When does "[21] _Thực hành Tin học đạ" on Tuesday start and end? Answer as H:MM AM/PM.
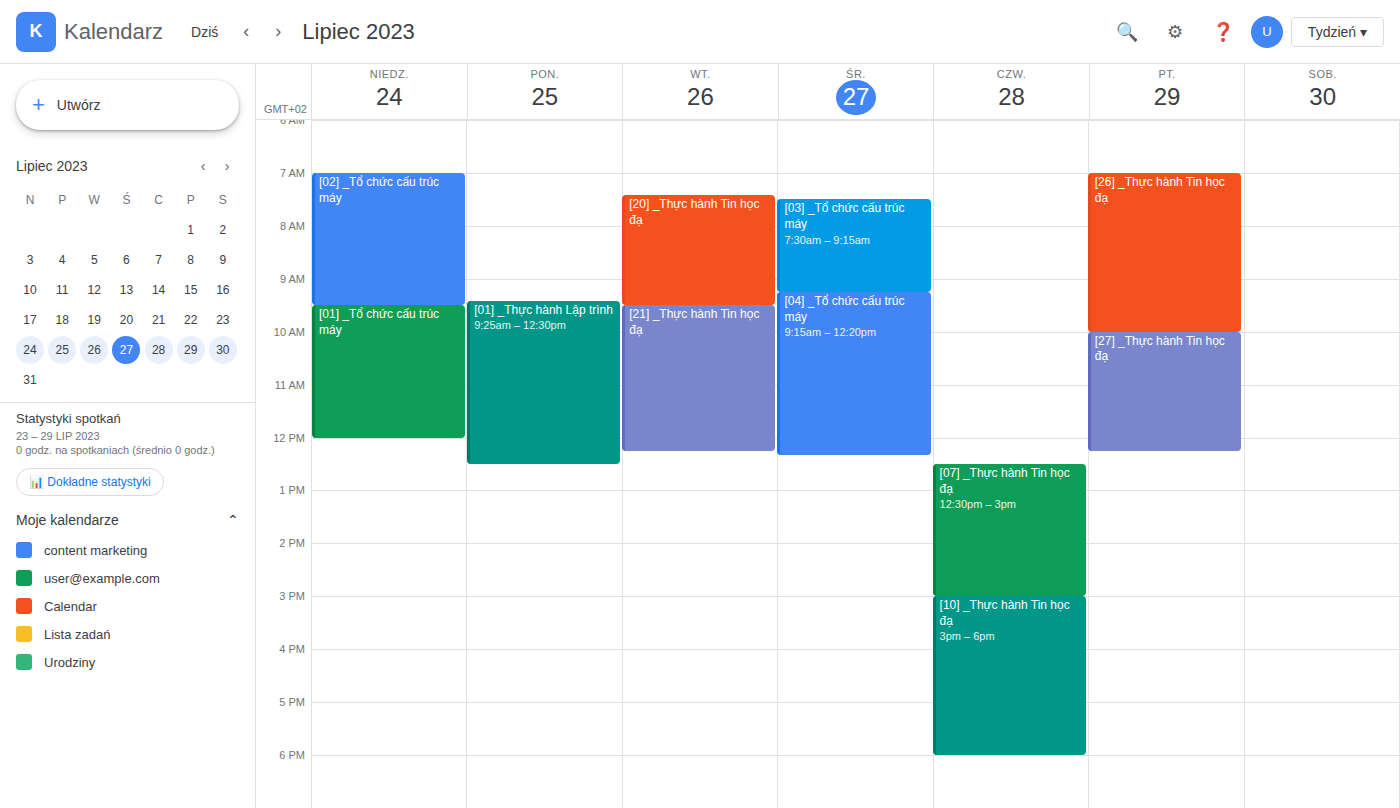
9:30 AM to 12:15 PM